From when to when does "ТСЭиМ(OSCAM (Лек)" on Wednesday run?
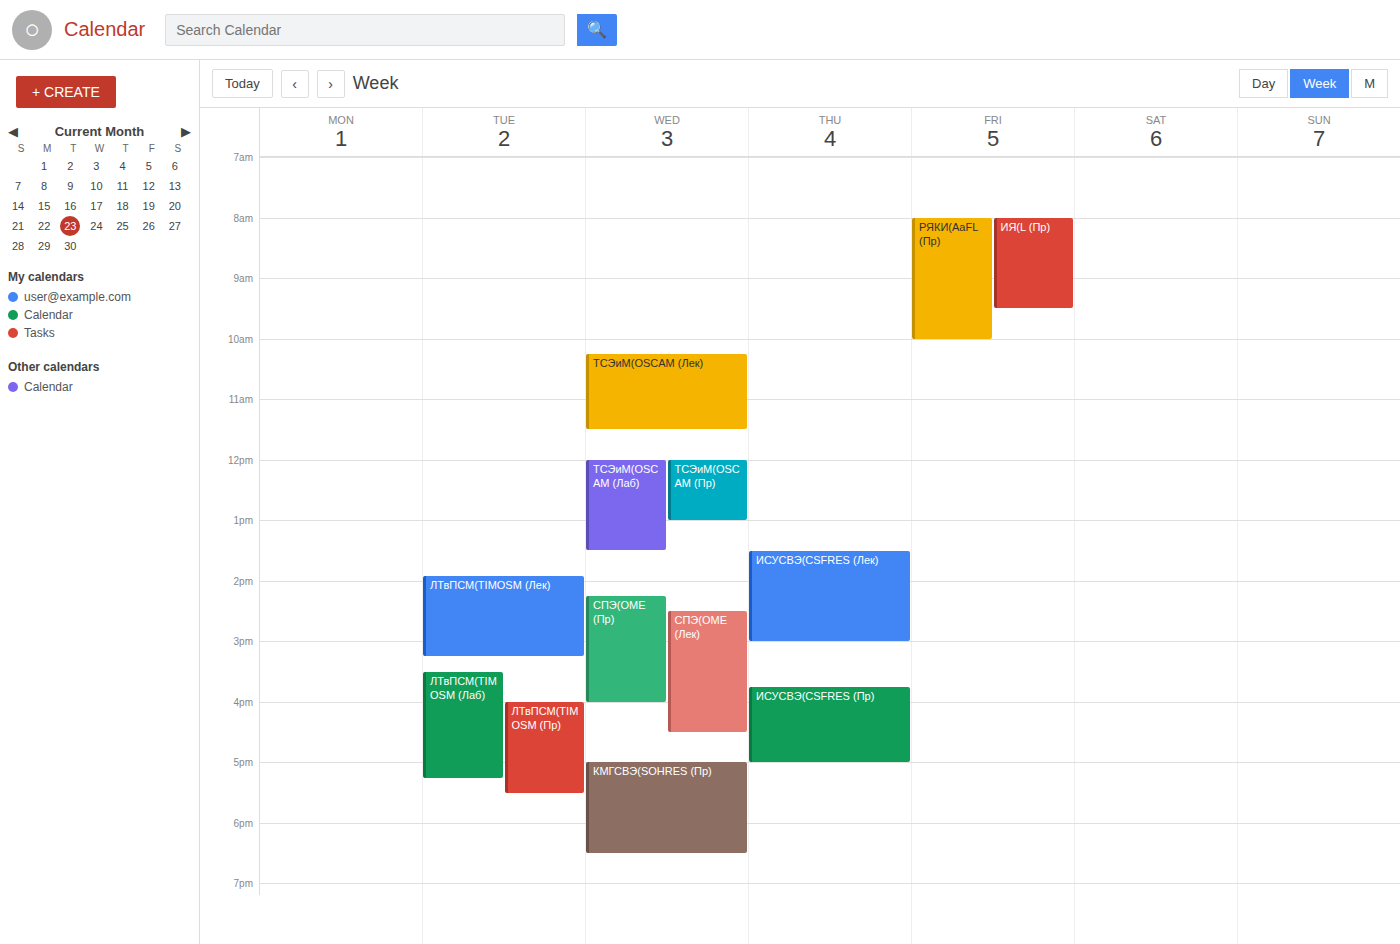
10:15 AM to 11:30 AM